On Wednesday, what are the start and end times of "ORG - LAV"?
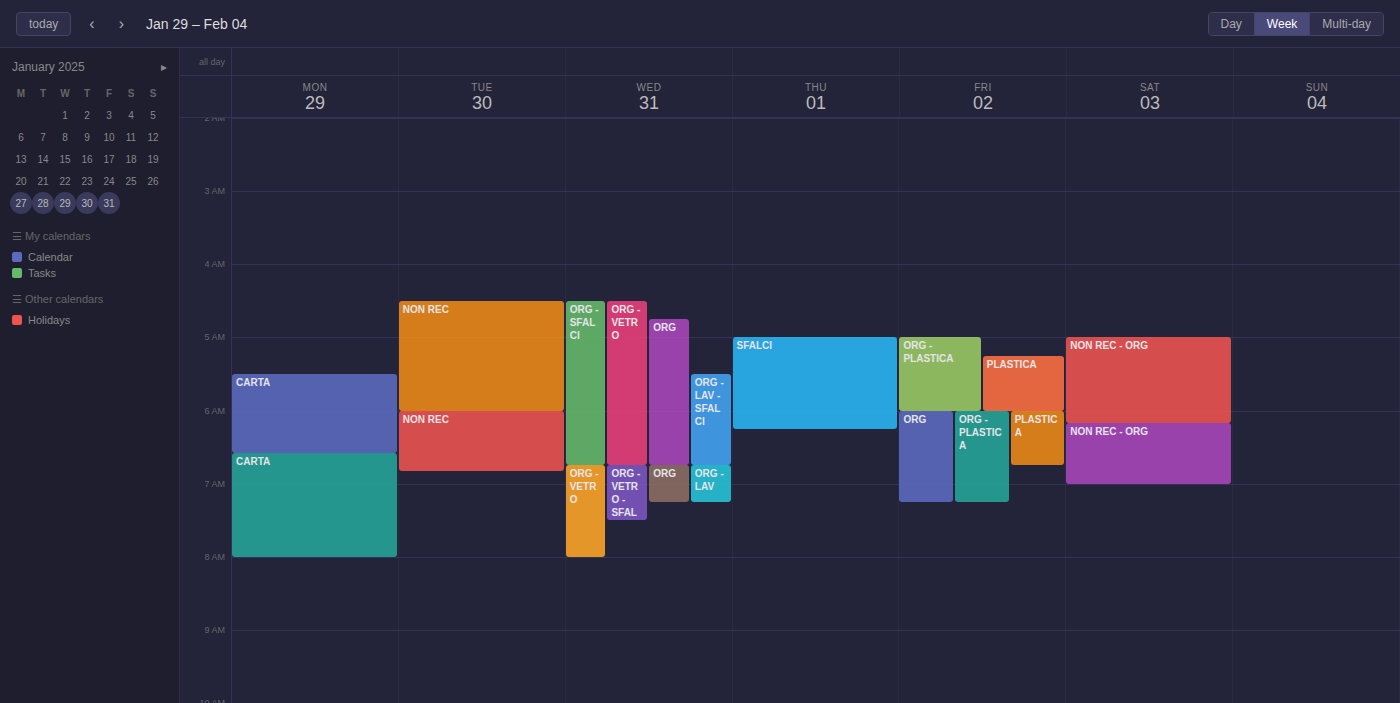
6:45 AM to 7:15 AM